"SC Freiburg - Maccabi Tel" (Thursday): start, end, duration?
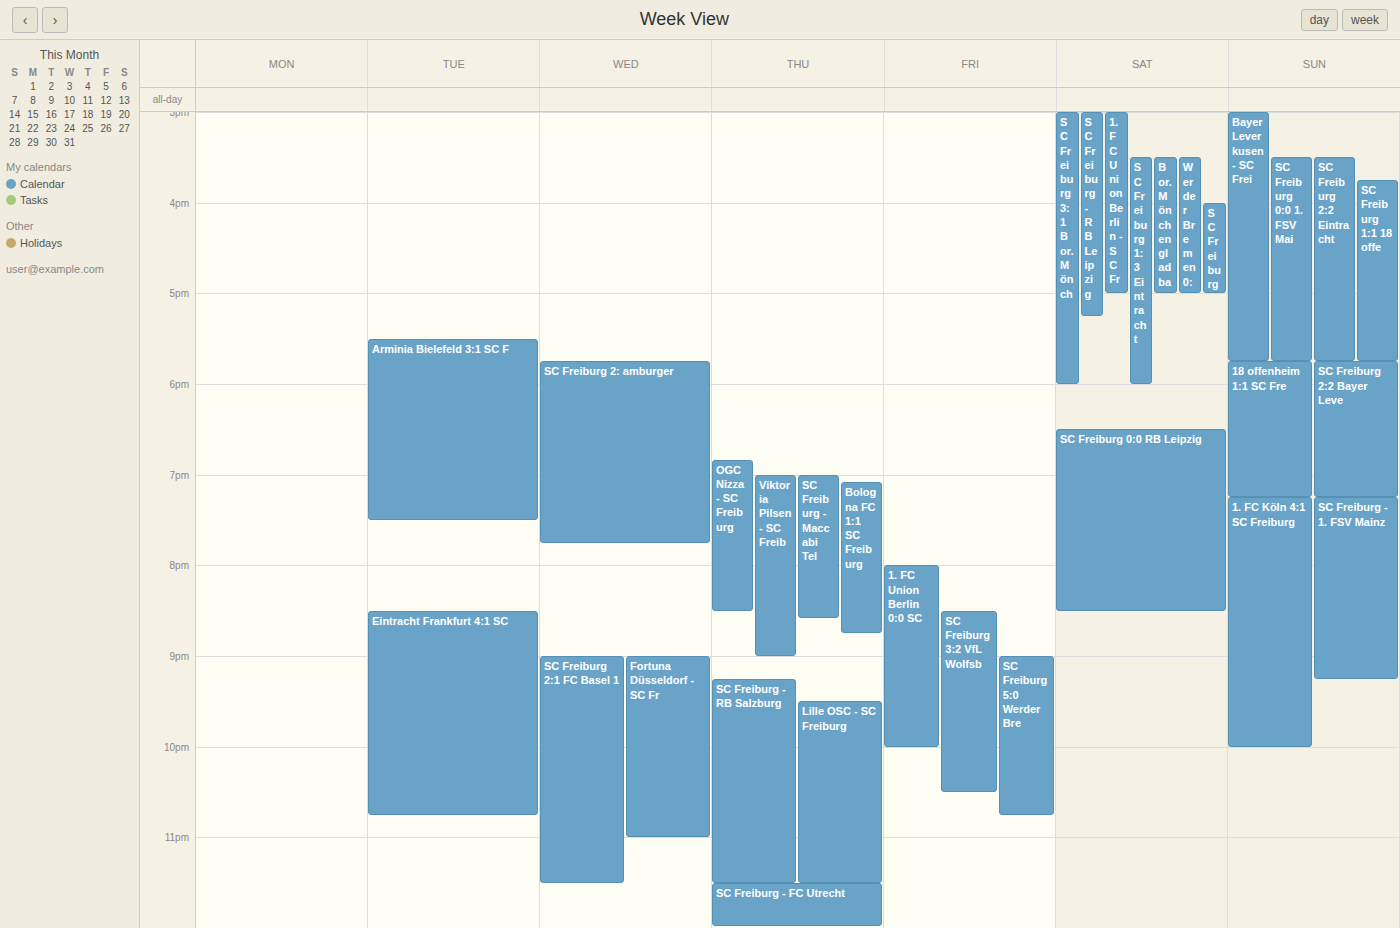
7:00 PM to 8:35 PM, 1 hour 35 minutes